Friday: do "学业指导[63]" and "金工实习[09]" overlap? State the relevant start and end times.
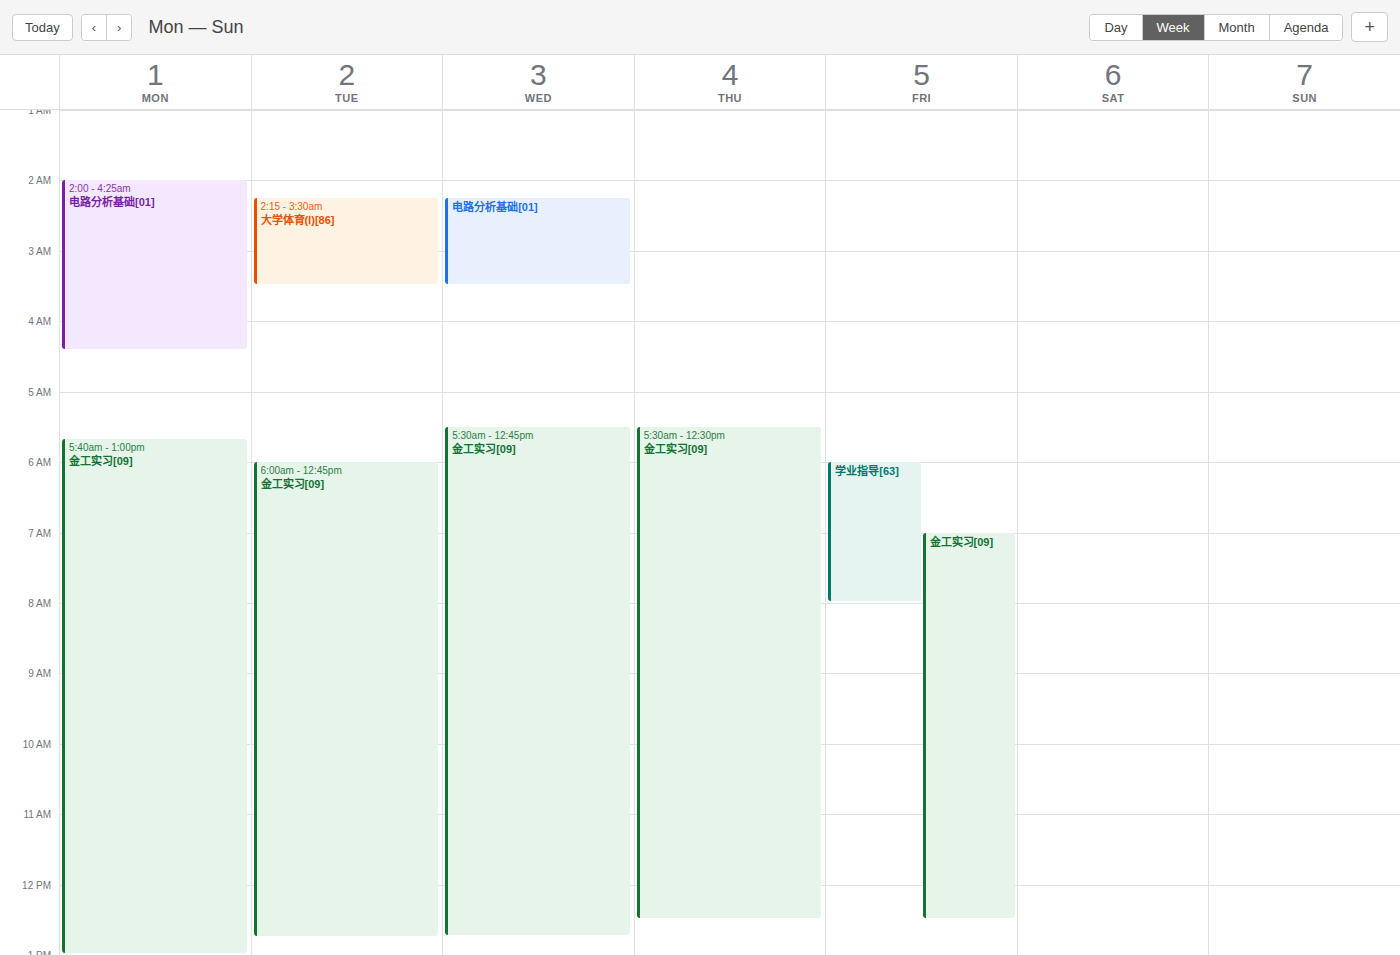
"金工实习[09]" starts at 7:00 AM, before "学业指导[63]" ends at 8:00 AM -- they overlap.